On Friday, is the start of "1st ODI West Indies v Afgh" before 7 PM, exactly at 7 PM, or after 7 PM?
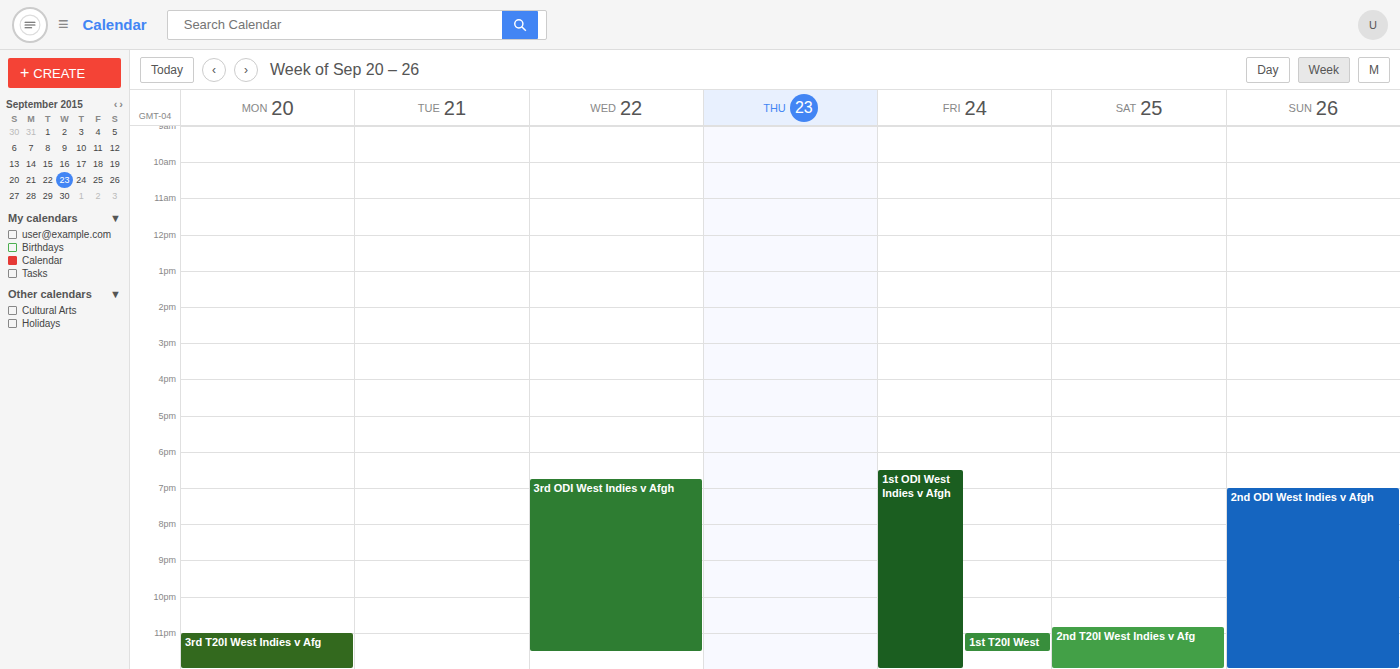
6:30 PM -- before 7 PM, 30 minutes above the 7 PM line.